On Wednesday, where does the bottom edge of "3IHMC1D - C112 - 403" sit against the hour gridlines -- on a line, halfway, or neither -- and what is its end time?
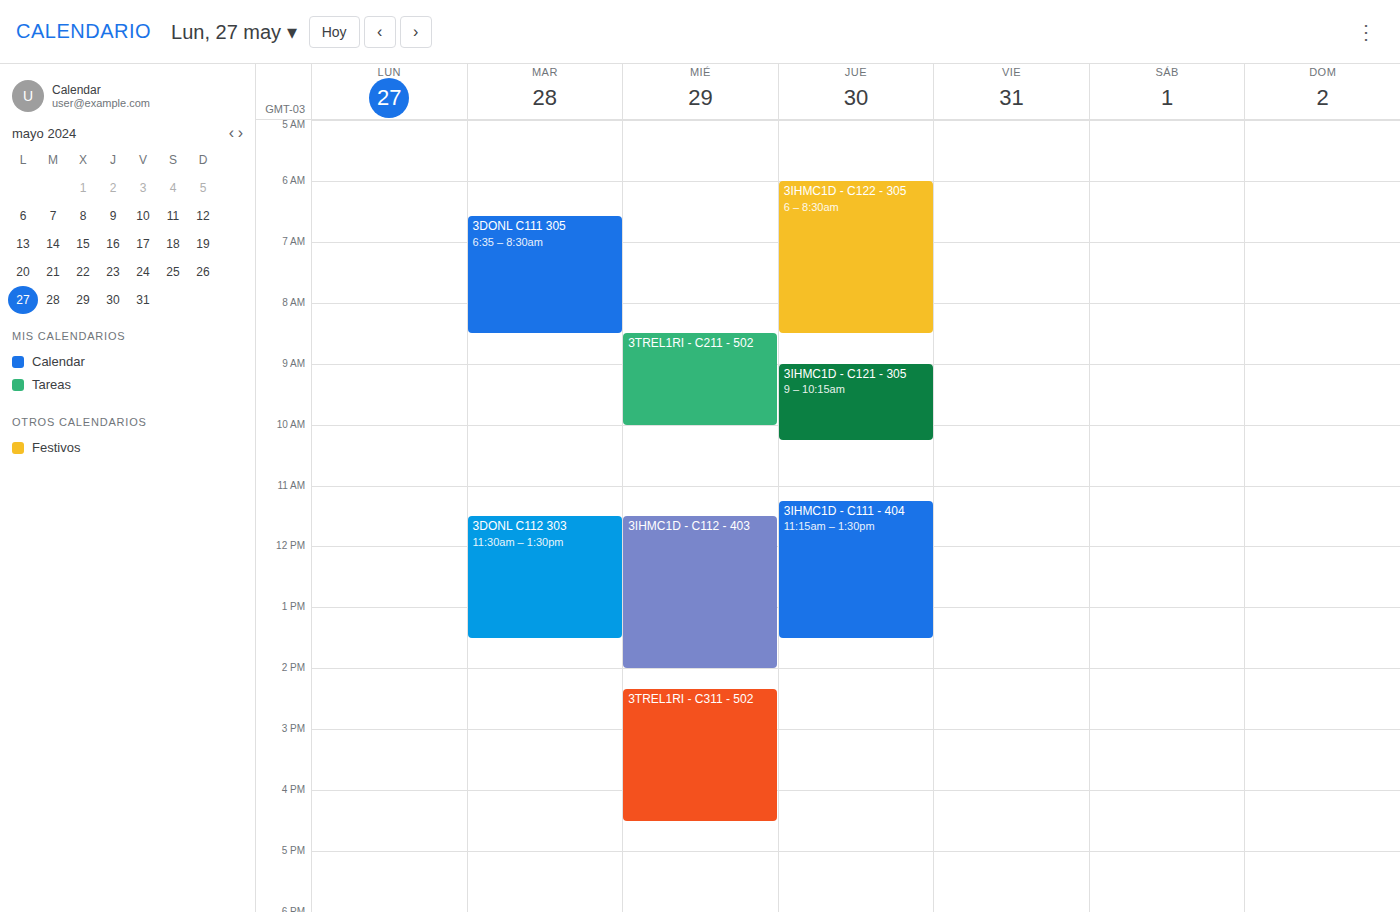
2:00 PM -- exactly on the 2 PM line.